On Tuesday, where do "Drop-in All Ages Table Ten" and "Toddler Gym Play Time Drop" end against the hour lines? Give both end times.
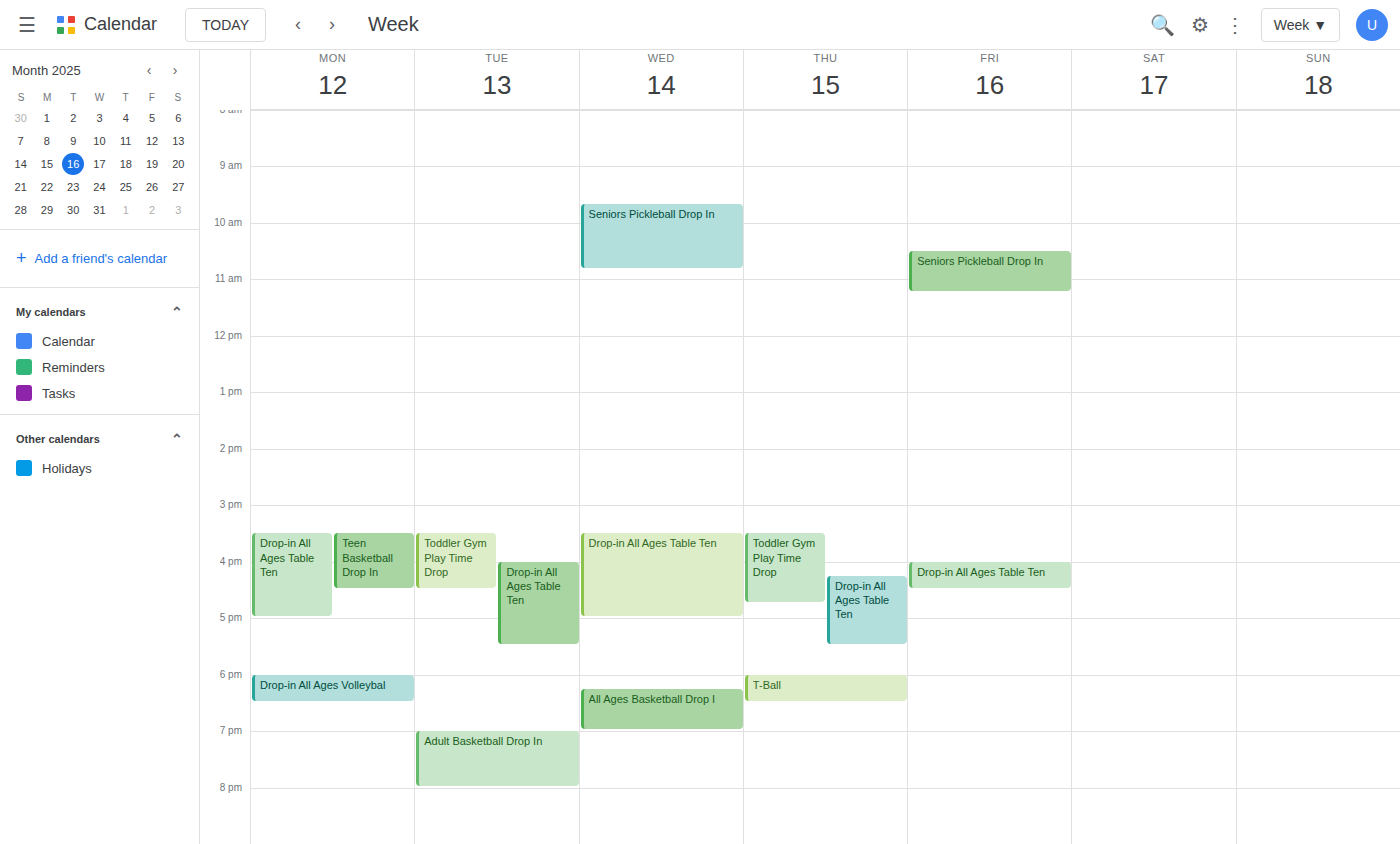
"Drop-in All Ages Table Ten": 5:30 PM, halfway between the 5 PM and 6 PM lines. "Toddler Gym Play Time Drop": 4:30 PM, halfway between the 4 PM and 5 PM lines.